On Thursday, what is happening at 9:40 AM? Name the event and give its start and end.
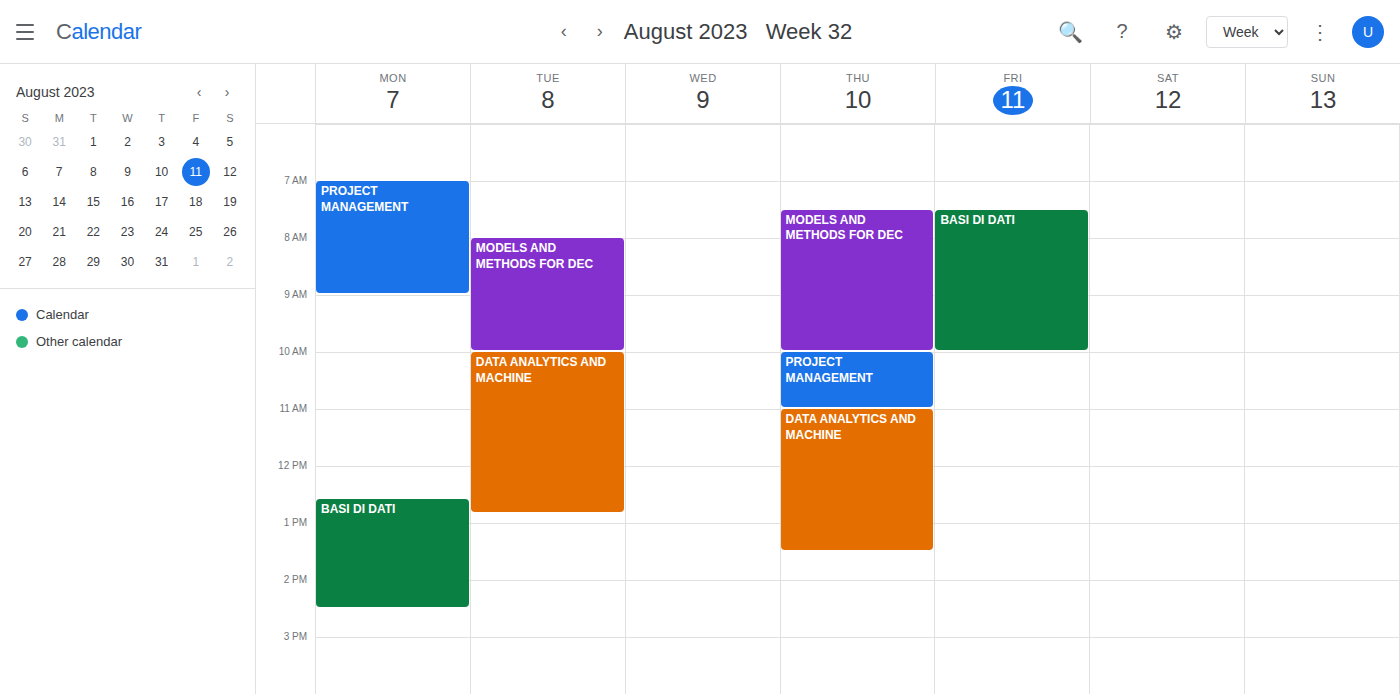
"MODELS AND METHODS FOR DEC", 7:30 AM to 10:00 AM